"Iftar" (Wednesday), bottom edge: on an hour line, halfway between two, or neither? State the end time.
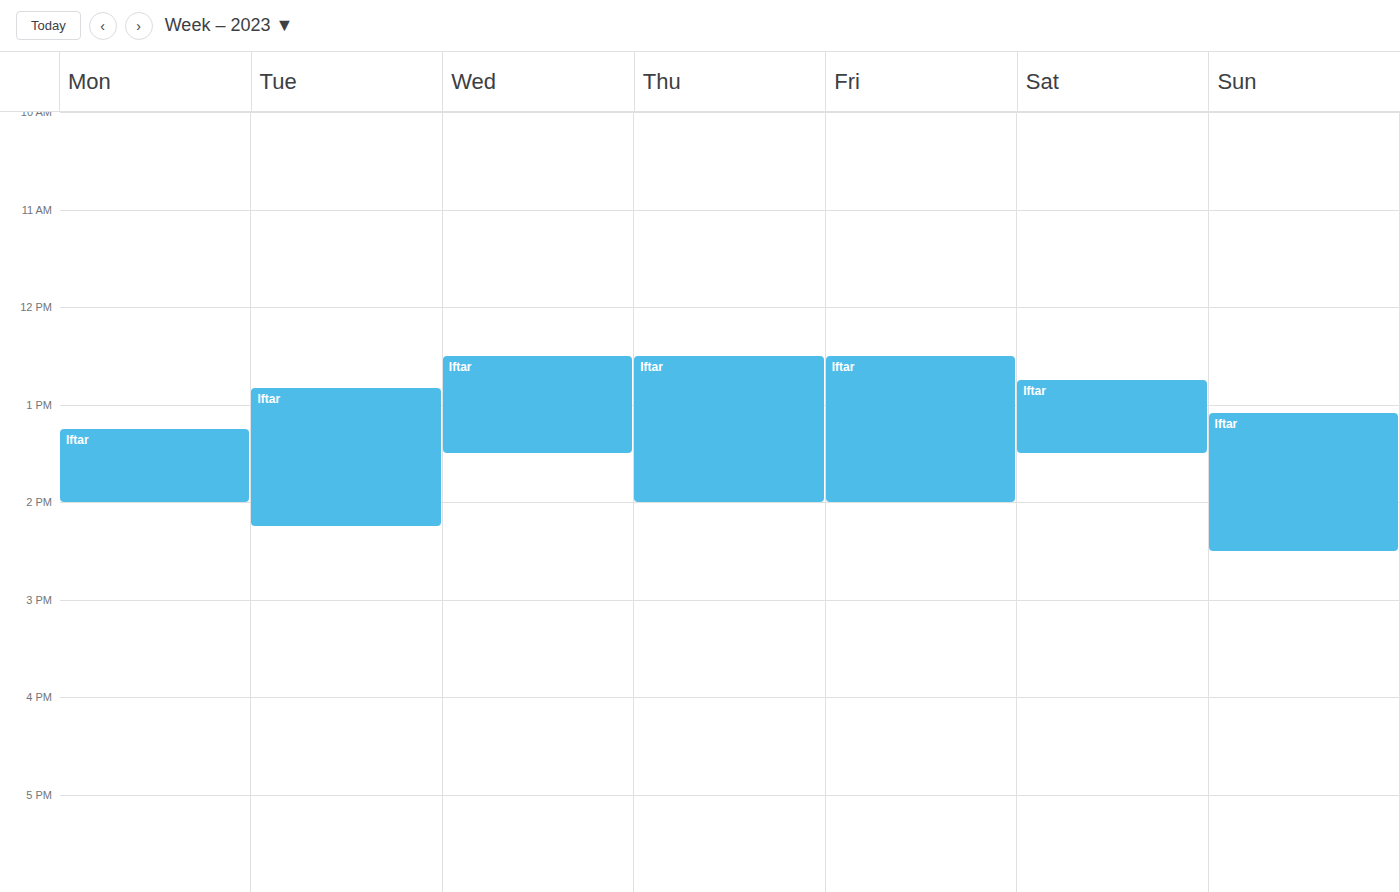
13:30 -- halfway between the 13:00 and 14:00 lines.